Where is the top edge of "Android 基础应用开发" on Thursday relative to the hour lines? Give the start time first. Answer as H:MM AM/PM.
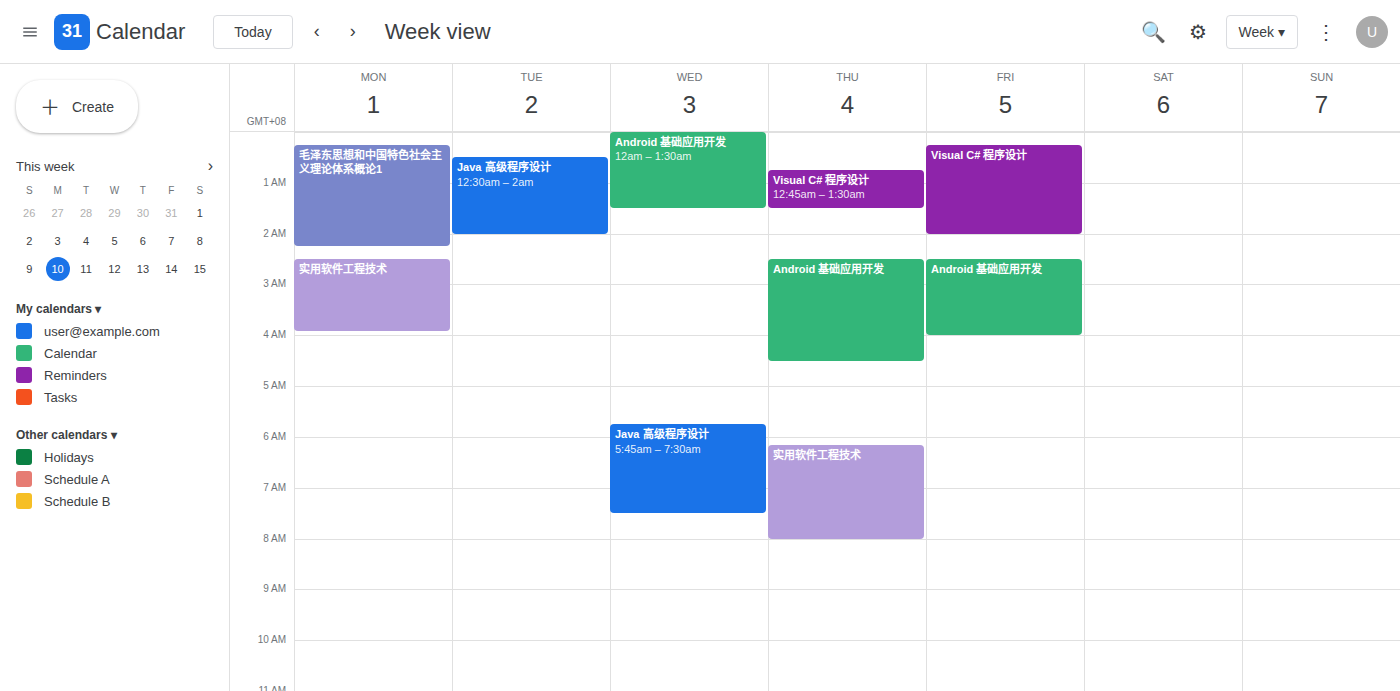
2:30 AM -- halfway between the 2 AM and 3 AM lines.